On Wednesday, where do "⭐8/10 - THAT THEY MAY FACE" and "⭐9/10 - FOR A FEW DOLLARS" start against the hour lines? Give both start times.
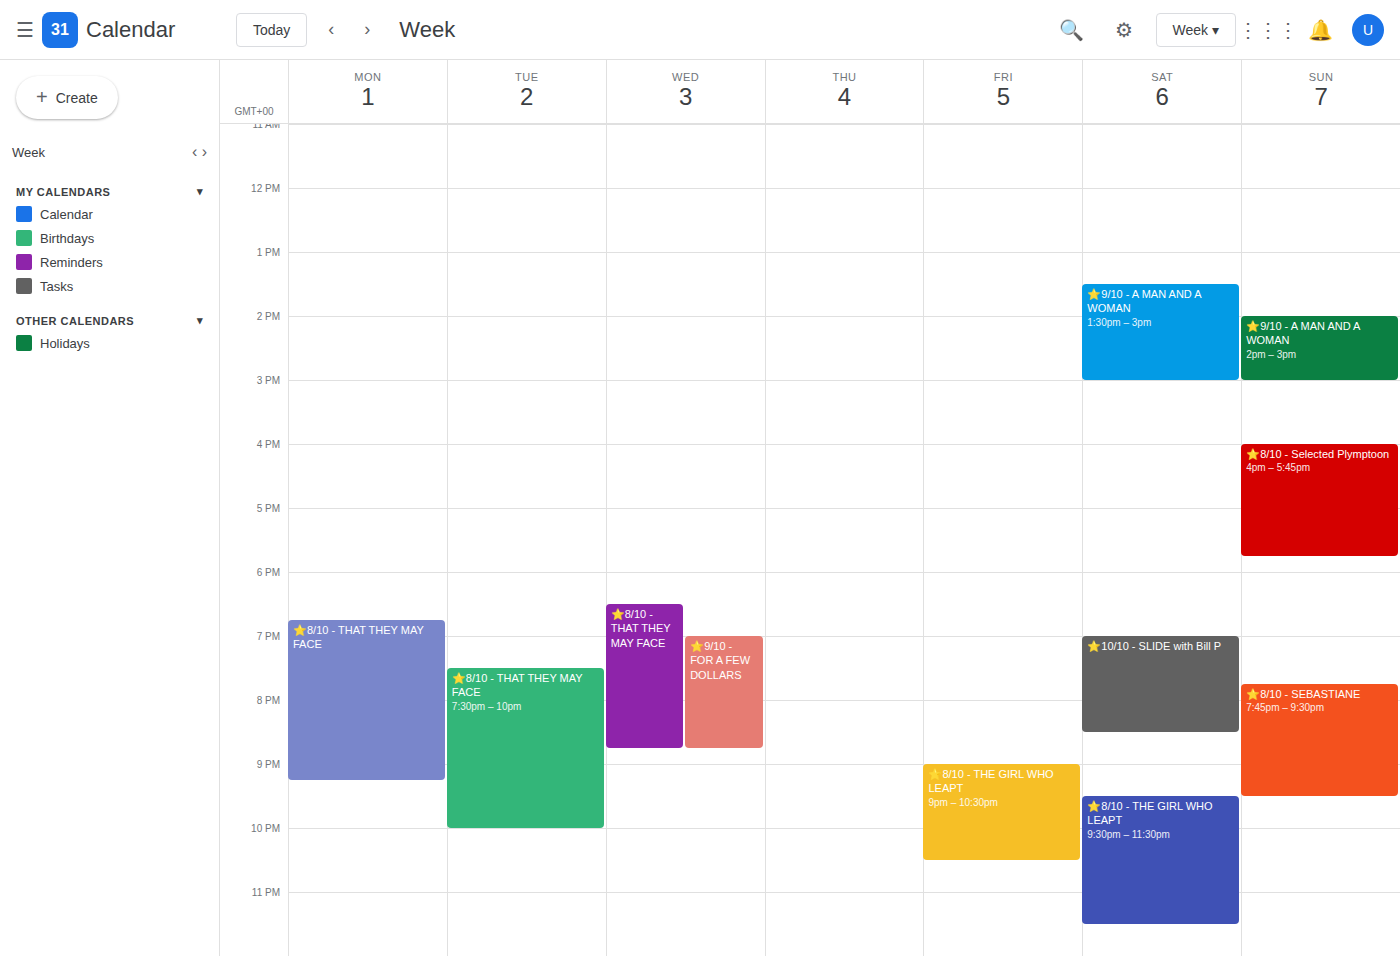
"⭐8/10 - THAT THEY MAY FACE": 18:30, halfway between the 18:00 and 19:00 lines. "⭐9/10 - FOR A FEW DOLLARS": 19:00, exactly on the 19:00 line.